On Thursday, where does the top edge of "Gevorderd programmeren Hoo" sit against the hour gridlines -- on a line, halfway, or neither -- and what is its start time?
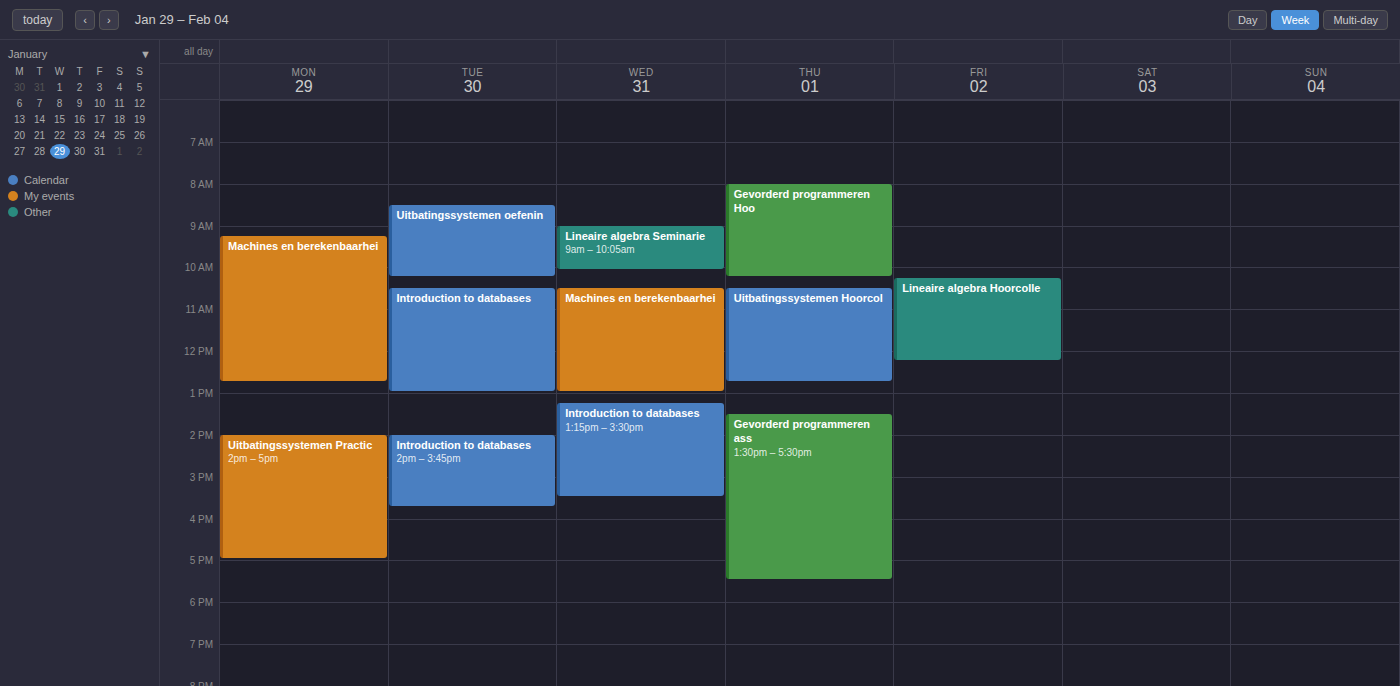
8:00 AM -- exactly on the 8 AM line.